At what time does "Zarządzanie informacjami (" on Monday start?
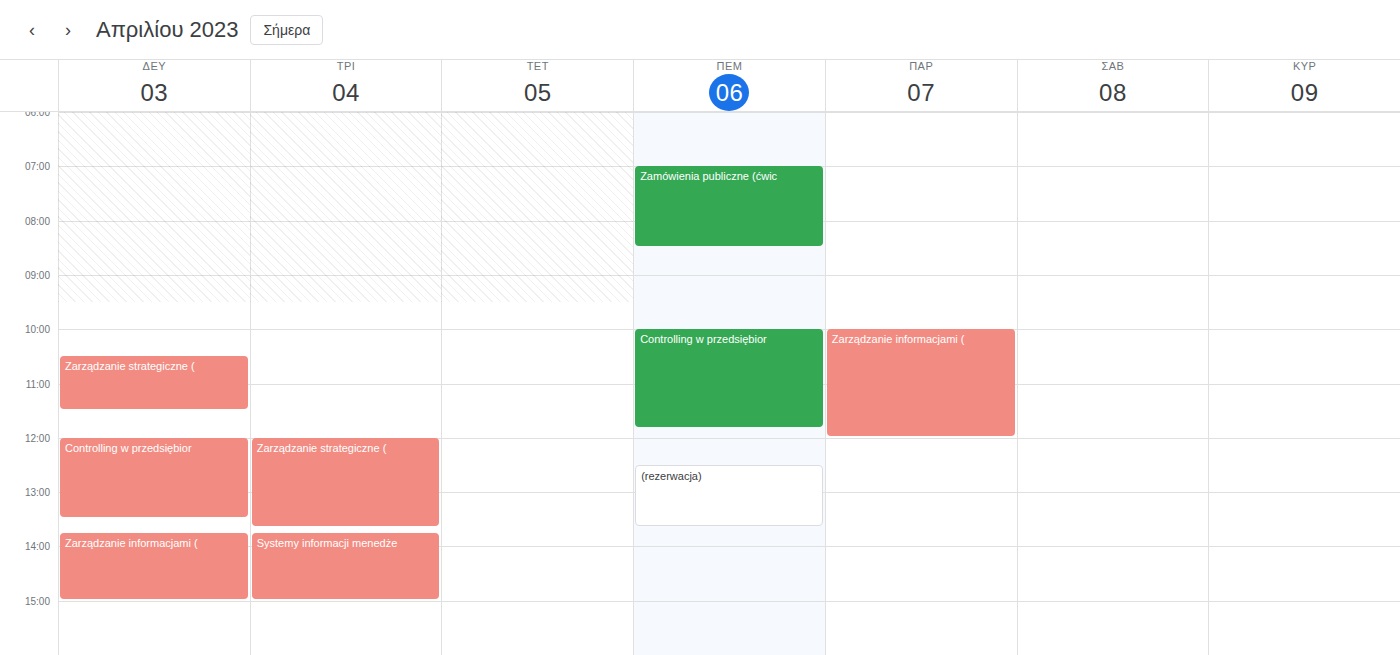
13:45